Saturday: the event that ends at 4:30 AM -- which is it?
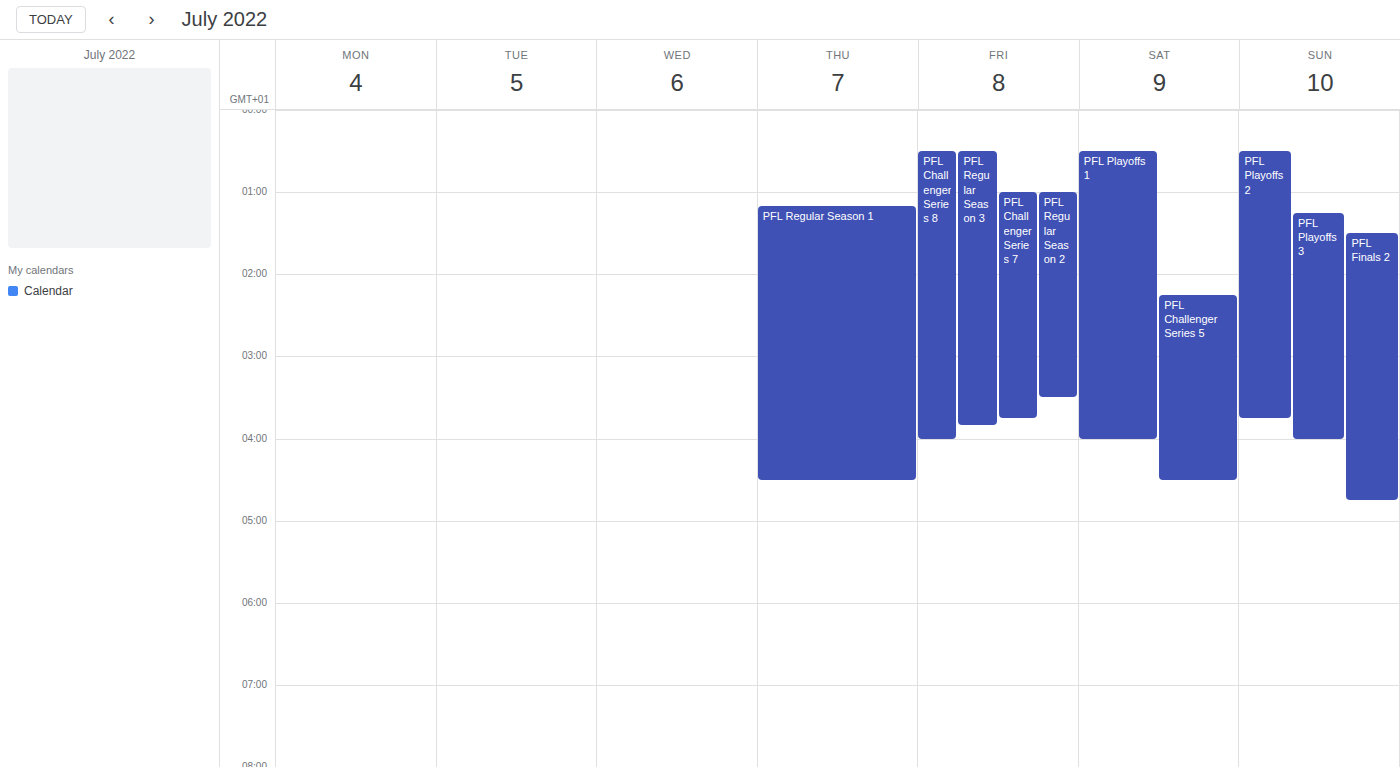
"PFL Challenger Series 5"